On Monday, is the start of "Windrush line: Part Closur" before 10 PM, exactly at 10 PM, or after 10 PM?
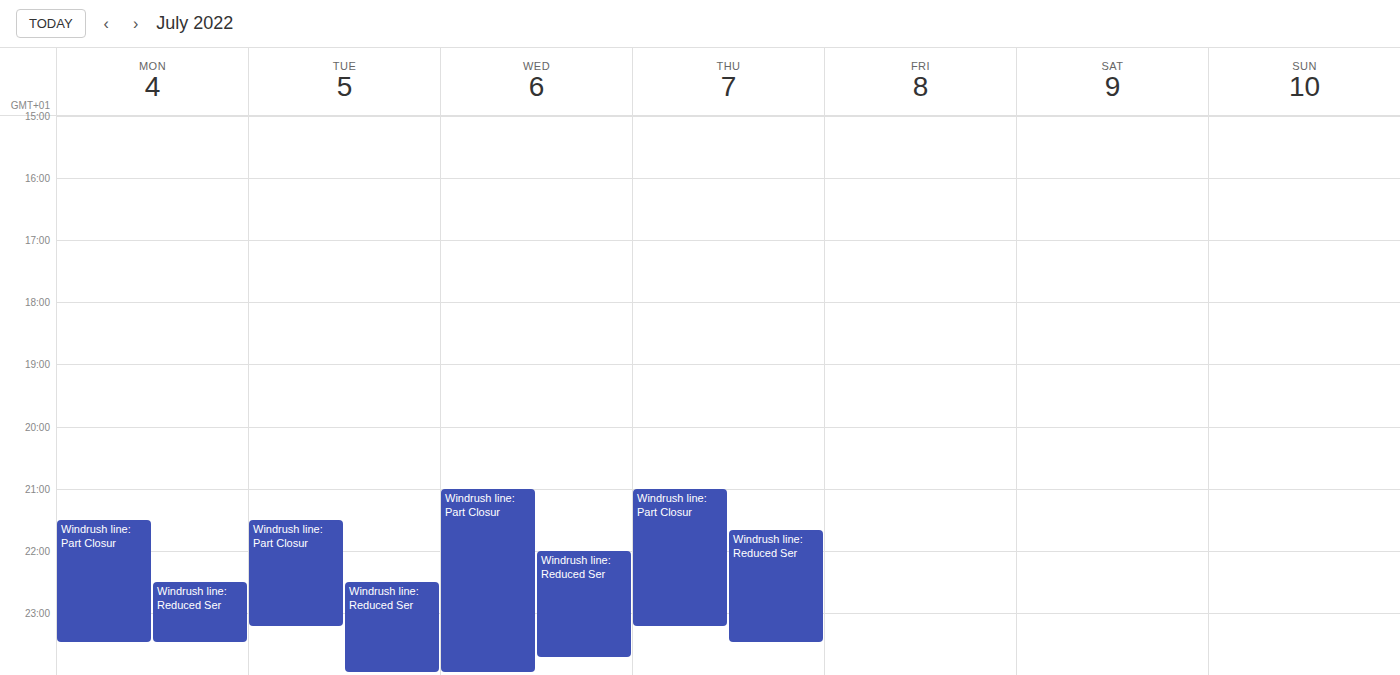
9:30 PM -- before 10 PM, 30 minutes above the 10 PM line.